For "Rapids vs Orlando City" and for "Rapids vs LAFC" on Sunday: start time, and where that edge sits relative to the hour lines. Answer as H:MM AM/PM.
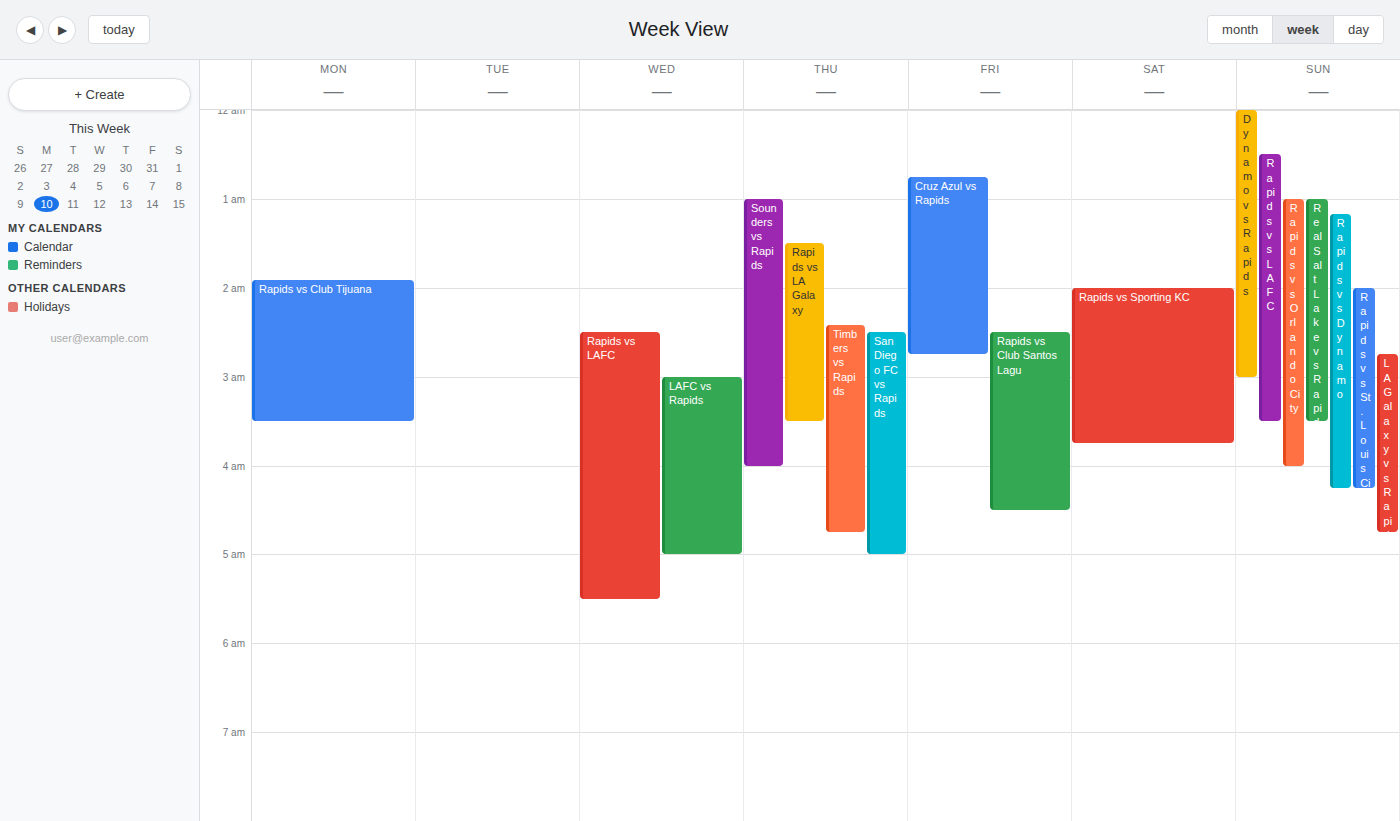
"Rapids vs Orlando City": 1:00 AM, exactly on the 1 AM line. "Rapids vs LAFC": 12:30 AM, halfway between the 12 AM and 1 AM lines.